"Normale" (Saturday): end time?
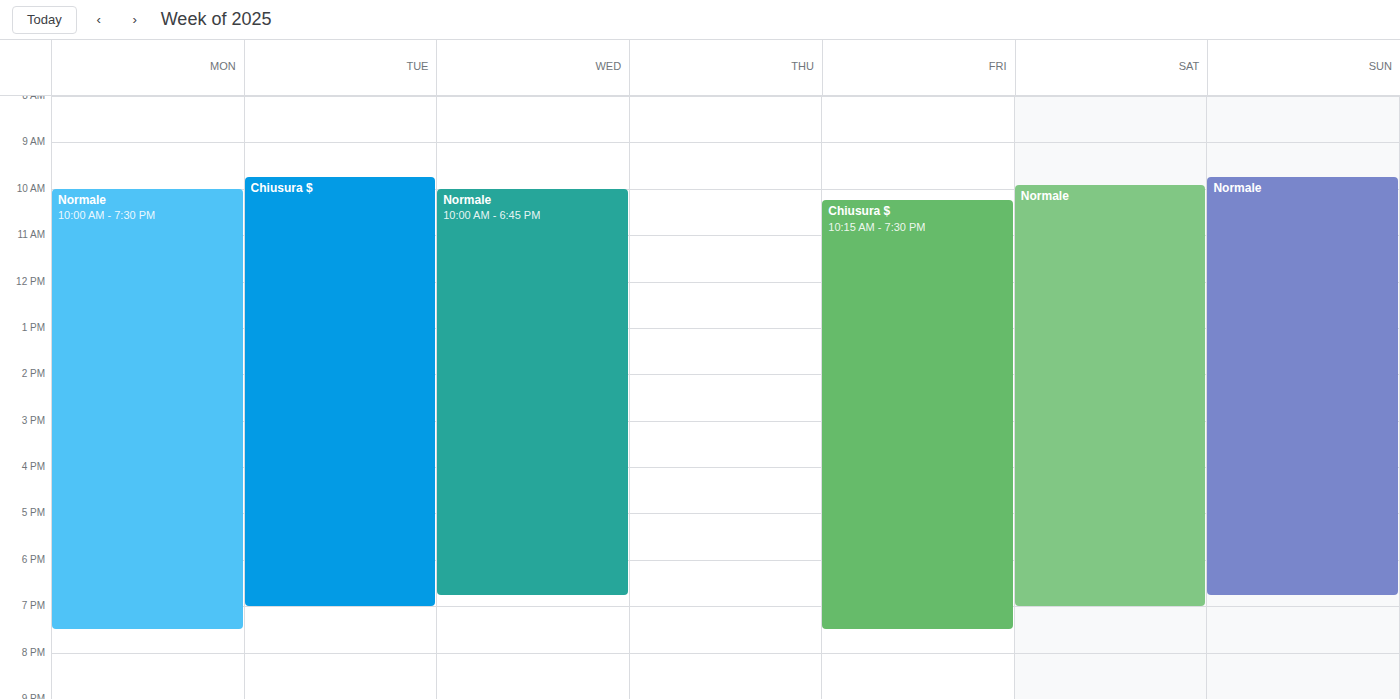
7:00 PM